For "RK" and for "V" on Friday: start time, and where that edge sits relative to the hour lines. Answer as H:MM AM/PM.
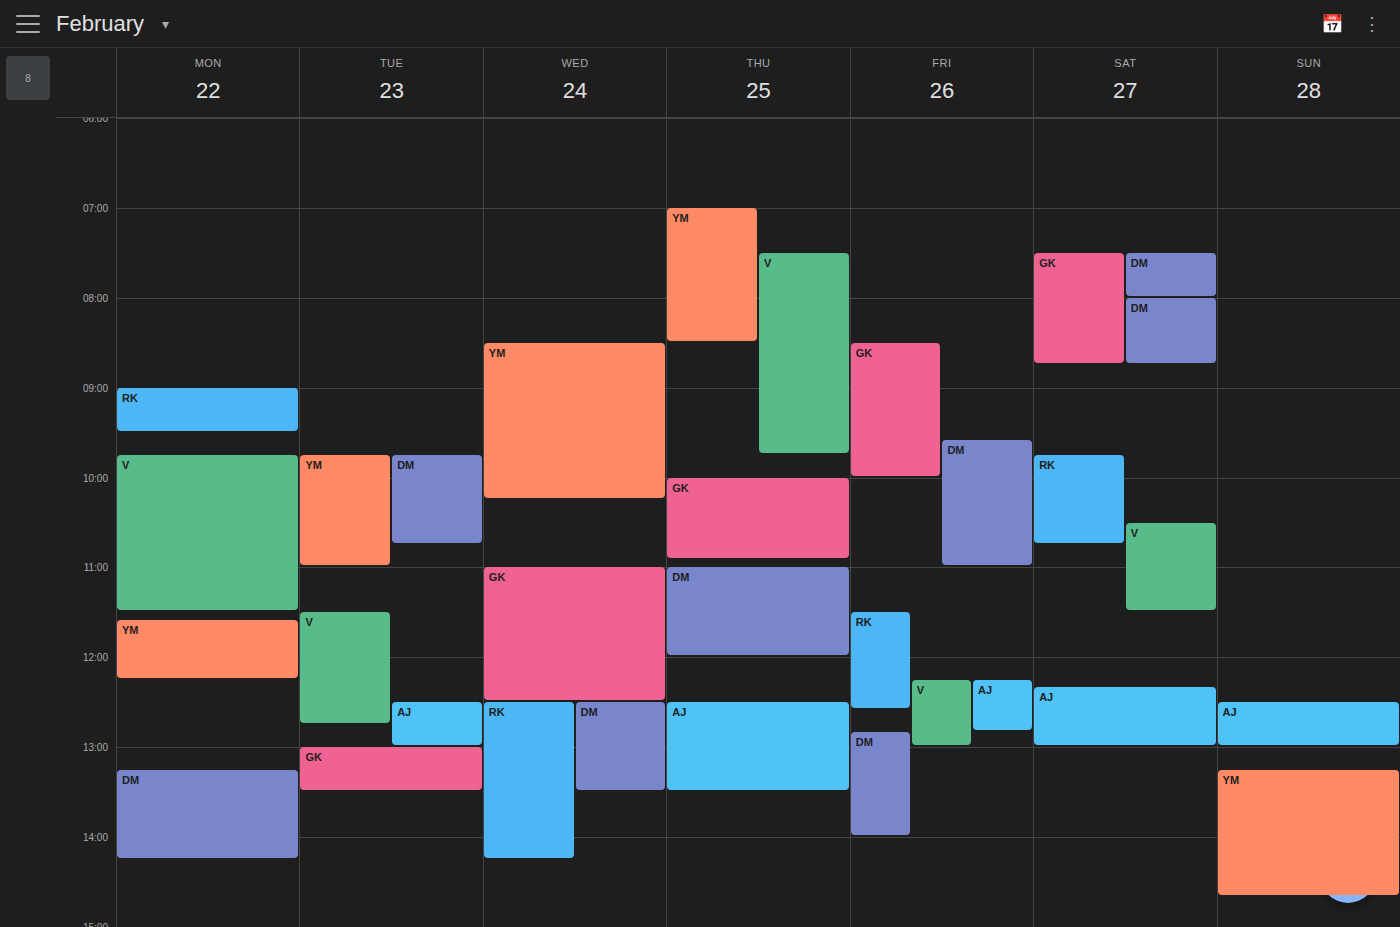
"RK": 11:30 AM, halfway between the 11 AM and 12 PM lines. "V": 12:15 PM, neither: a quarter of the way from the 12 PM line to the 1 PM line.